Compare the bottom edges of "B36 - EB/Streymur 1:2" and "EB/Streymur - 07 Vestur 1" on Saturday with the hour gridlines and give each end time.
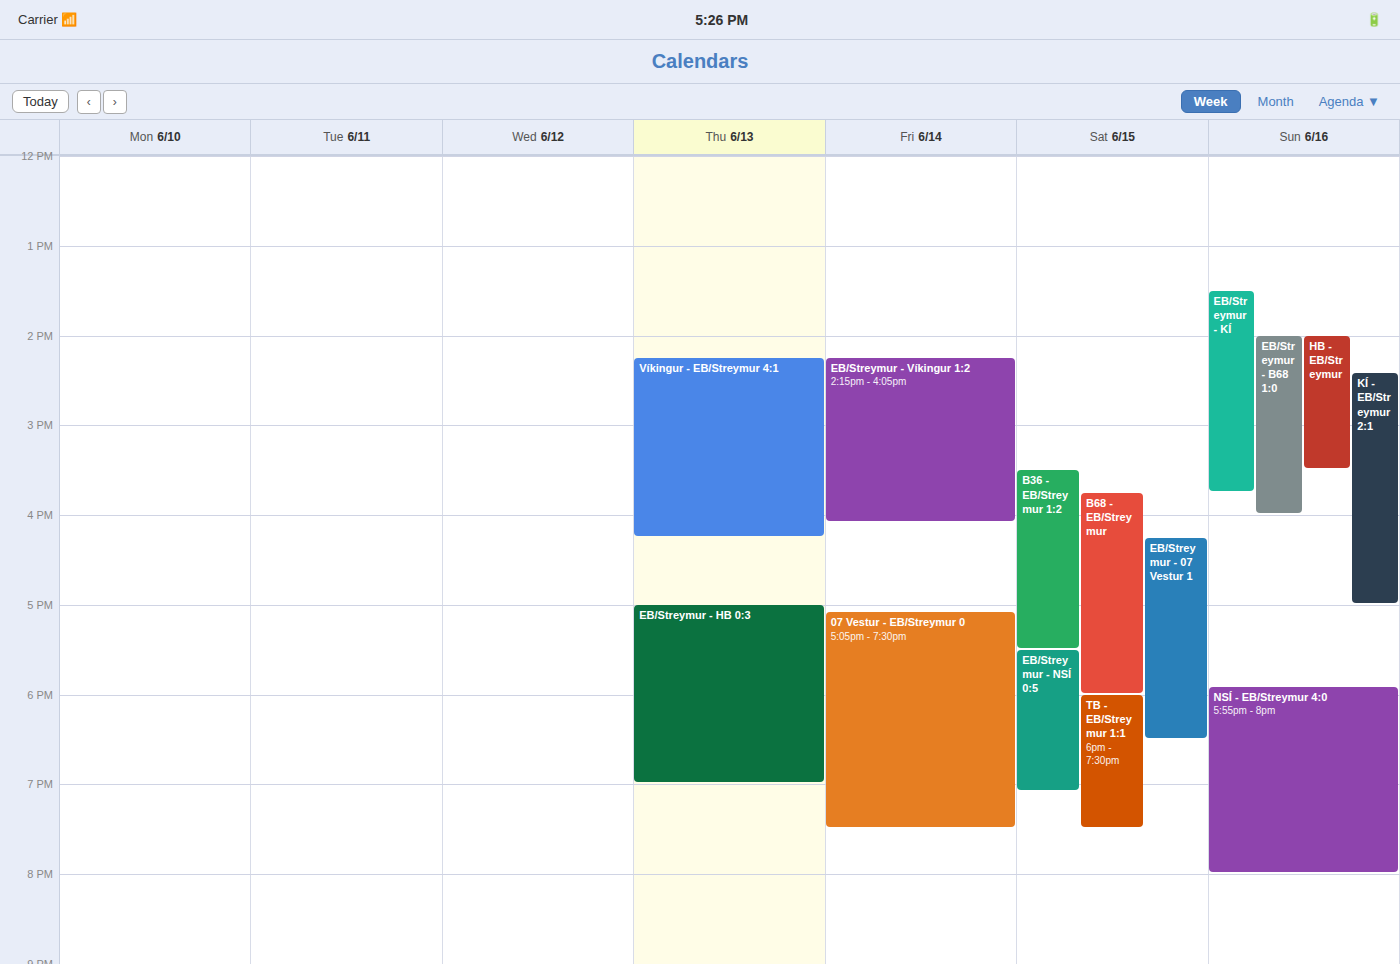
"B36 - EB/Streymur 1:2": 5:30 PM, halfway between the 5 PM and 6 PM lines. "EB/Streymur - 07 Vestur 1": 6:30 PM, halfway between the 6 PM and 7 PM lines.